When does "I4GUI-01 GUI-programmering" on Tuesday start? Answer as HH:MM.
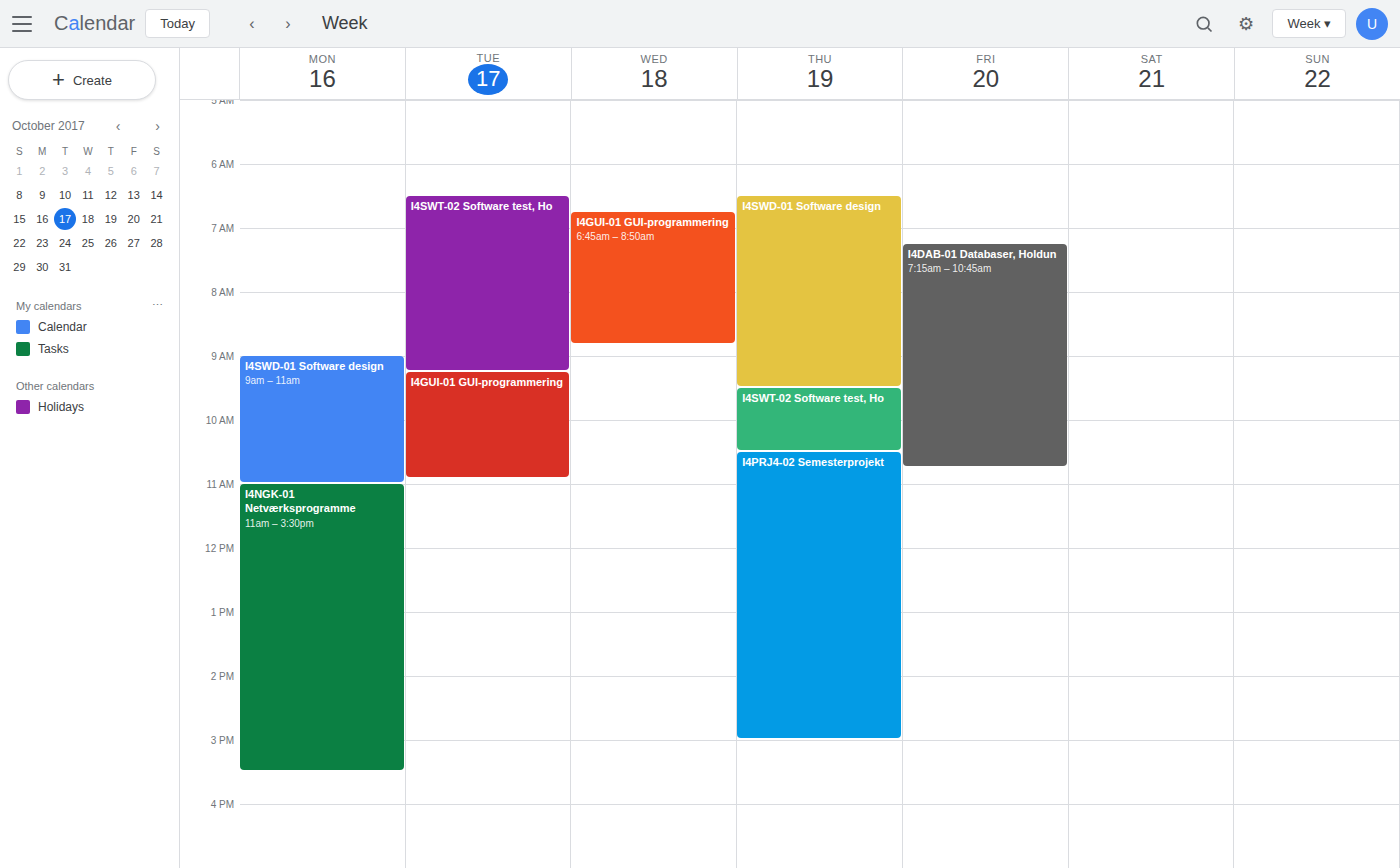
09:15